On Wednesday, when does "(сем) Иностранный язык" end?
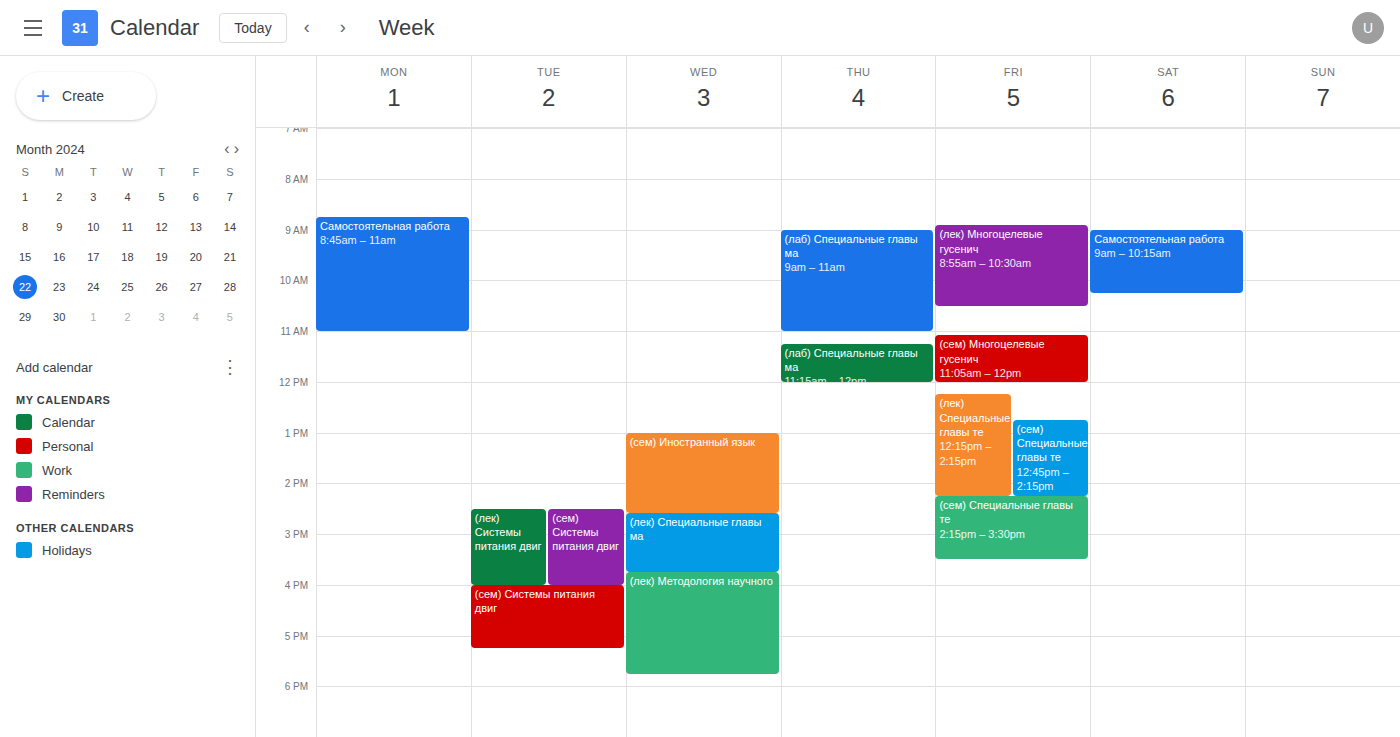
2:35 PM